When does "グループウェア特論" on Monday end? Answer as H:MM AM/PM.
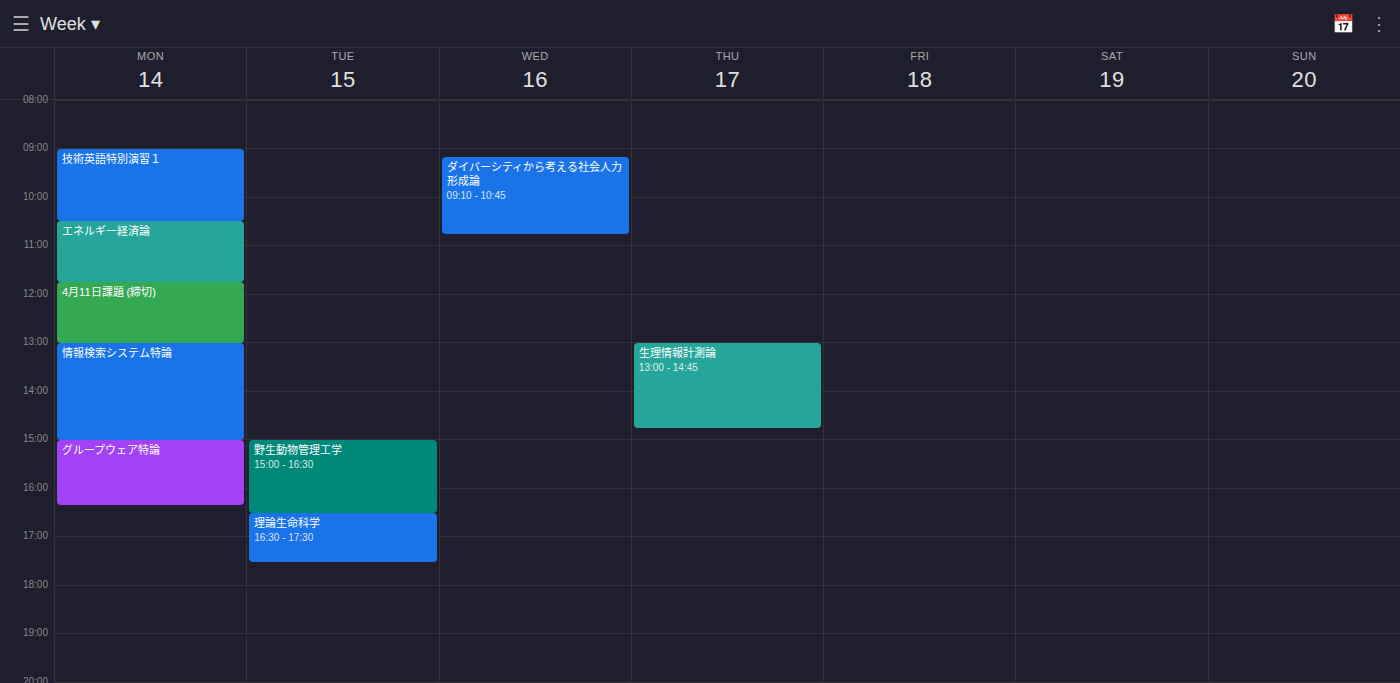
4:20 PM